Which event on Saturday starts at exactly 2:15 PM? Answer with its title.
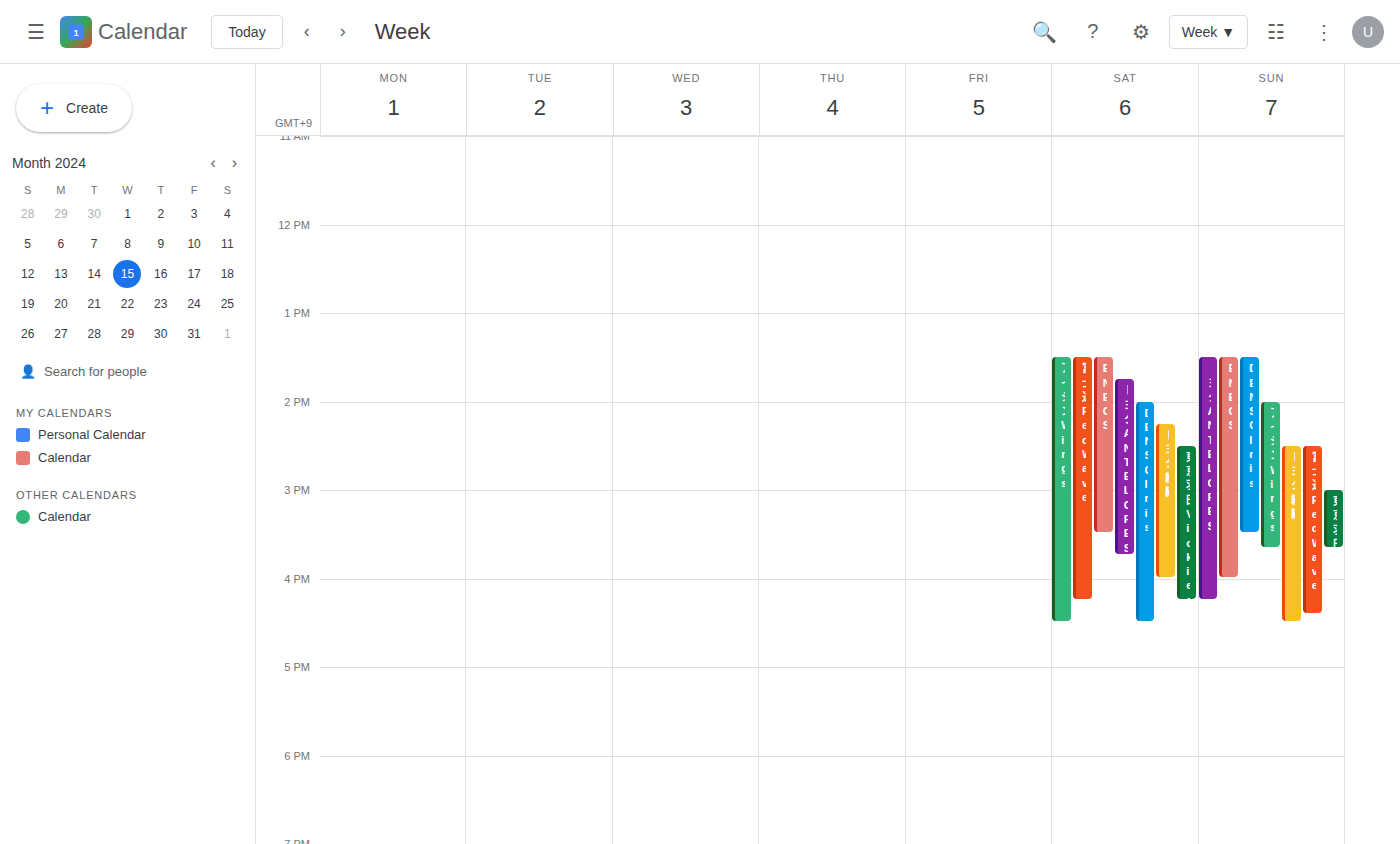
"トヨタ紡織"